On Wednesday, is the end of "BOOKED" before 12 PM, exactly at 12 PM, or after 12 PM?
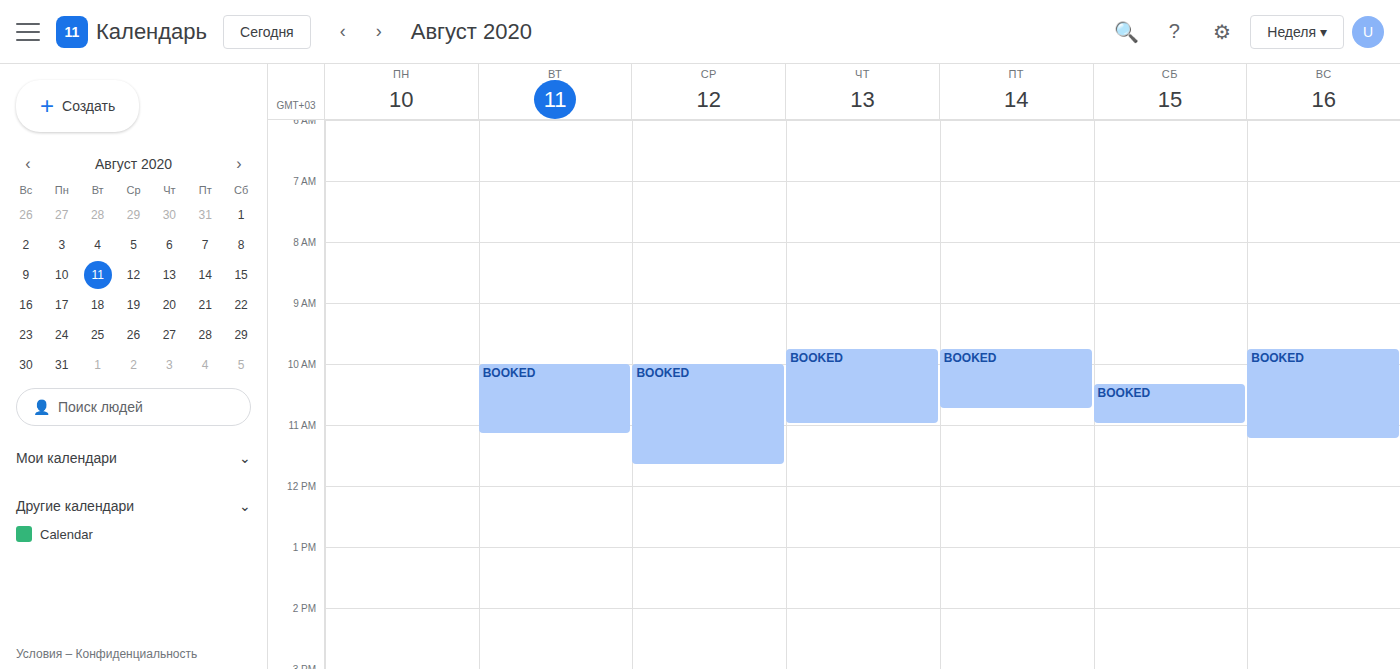
11:40 AM -- before 12 PM, 20 minutes above the 12 PM line.